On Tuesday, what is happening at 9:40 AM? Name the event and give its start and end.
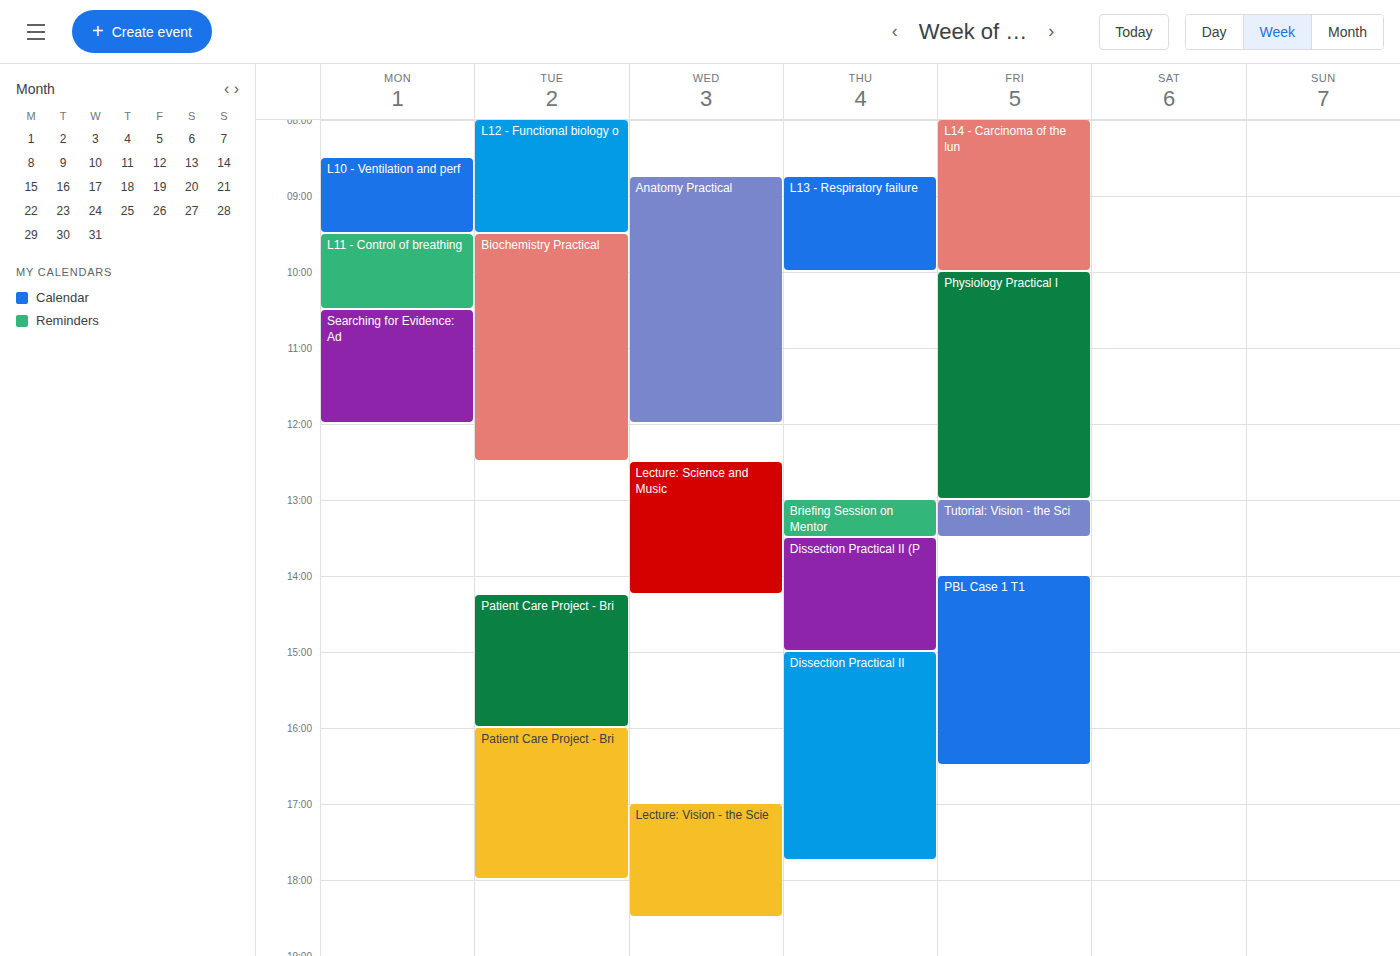
"Biochemistry Practical", 9:30 AM to 12:30 PM